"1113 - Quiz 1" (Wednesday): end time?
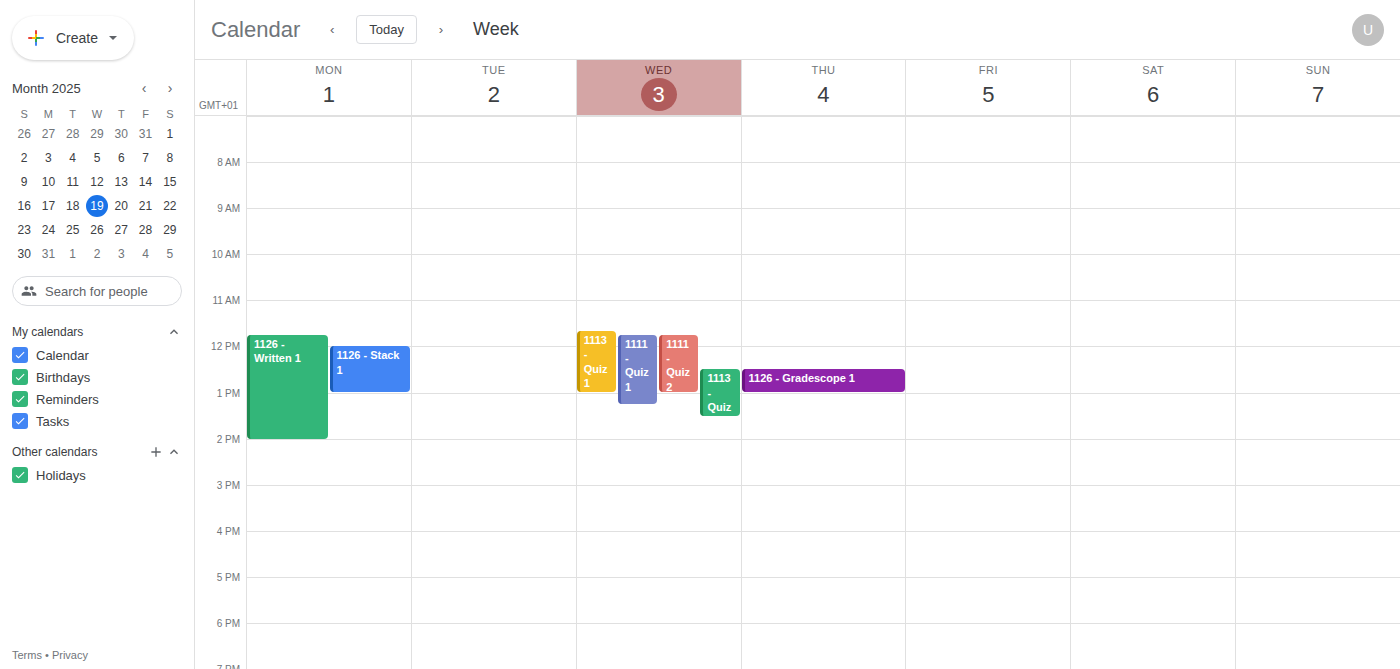
1:00 PM